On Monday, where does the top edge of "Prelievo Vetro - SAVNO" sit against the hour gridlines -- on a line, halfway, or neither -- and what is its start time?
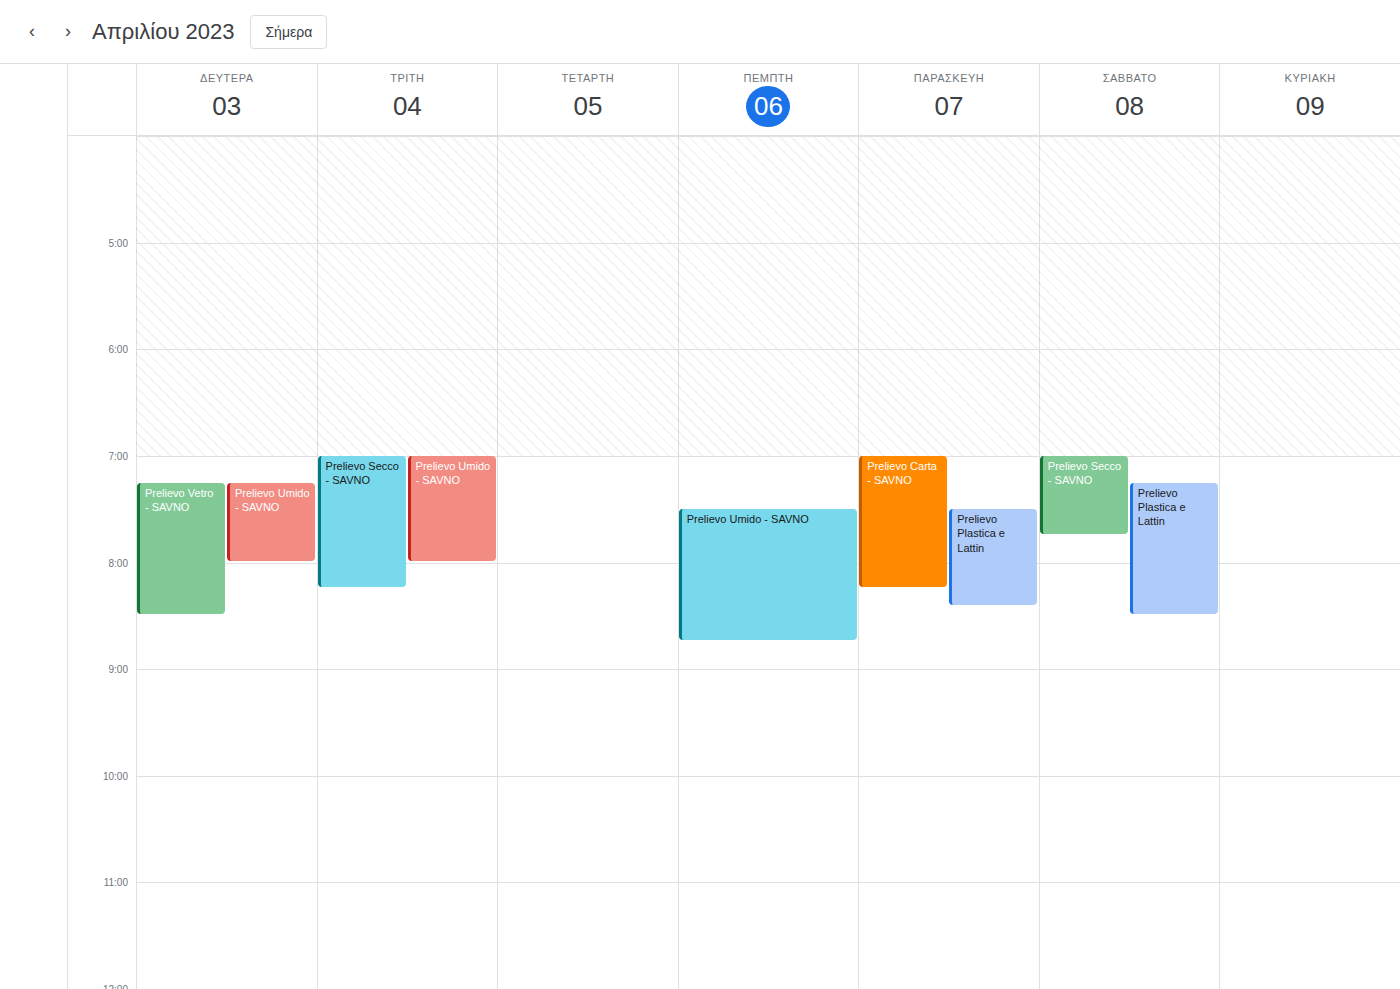
7:15 AM -- neither: a quarter of the way from the 7 AM line to the 8 AM line.